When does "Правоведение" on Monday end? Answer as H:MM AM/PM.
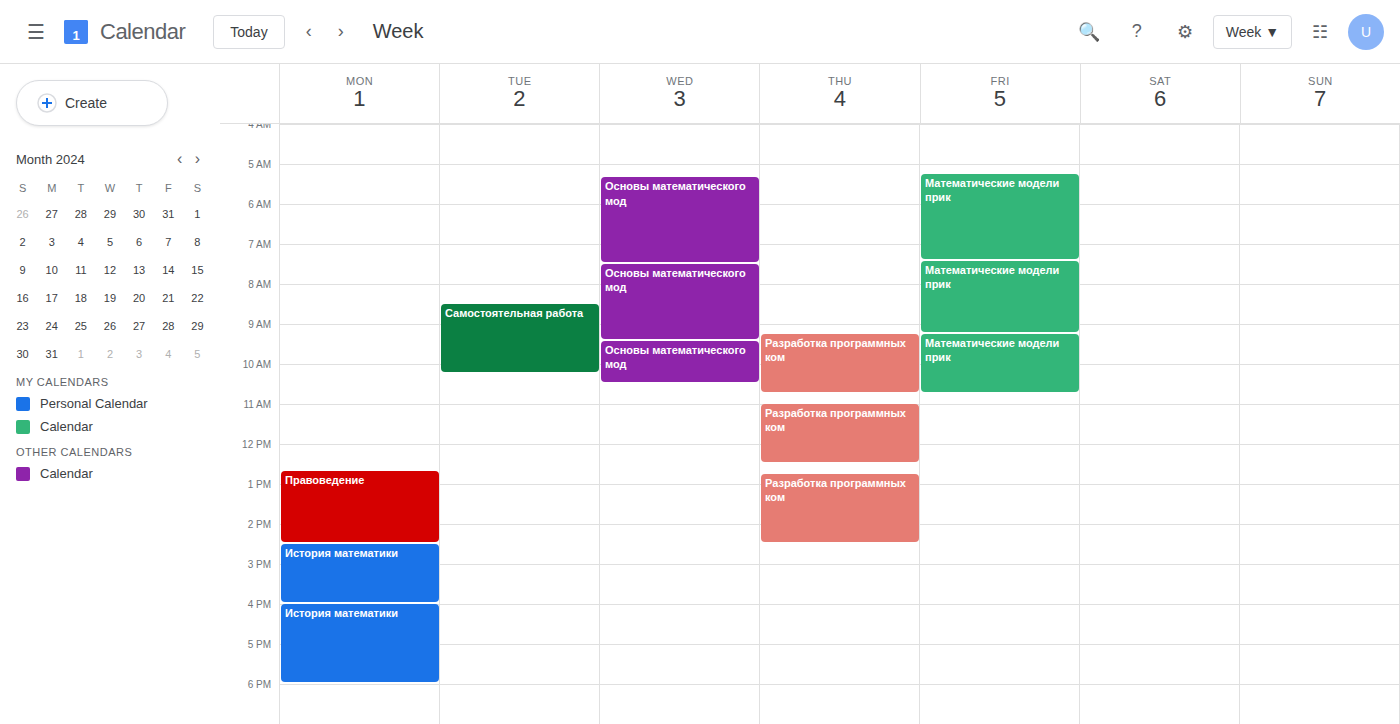
2:30 PM